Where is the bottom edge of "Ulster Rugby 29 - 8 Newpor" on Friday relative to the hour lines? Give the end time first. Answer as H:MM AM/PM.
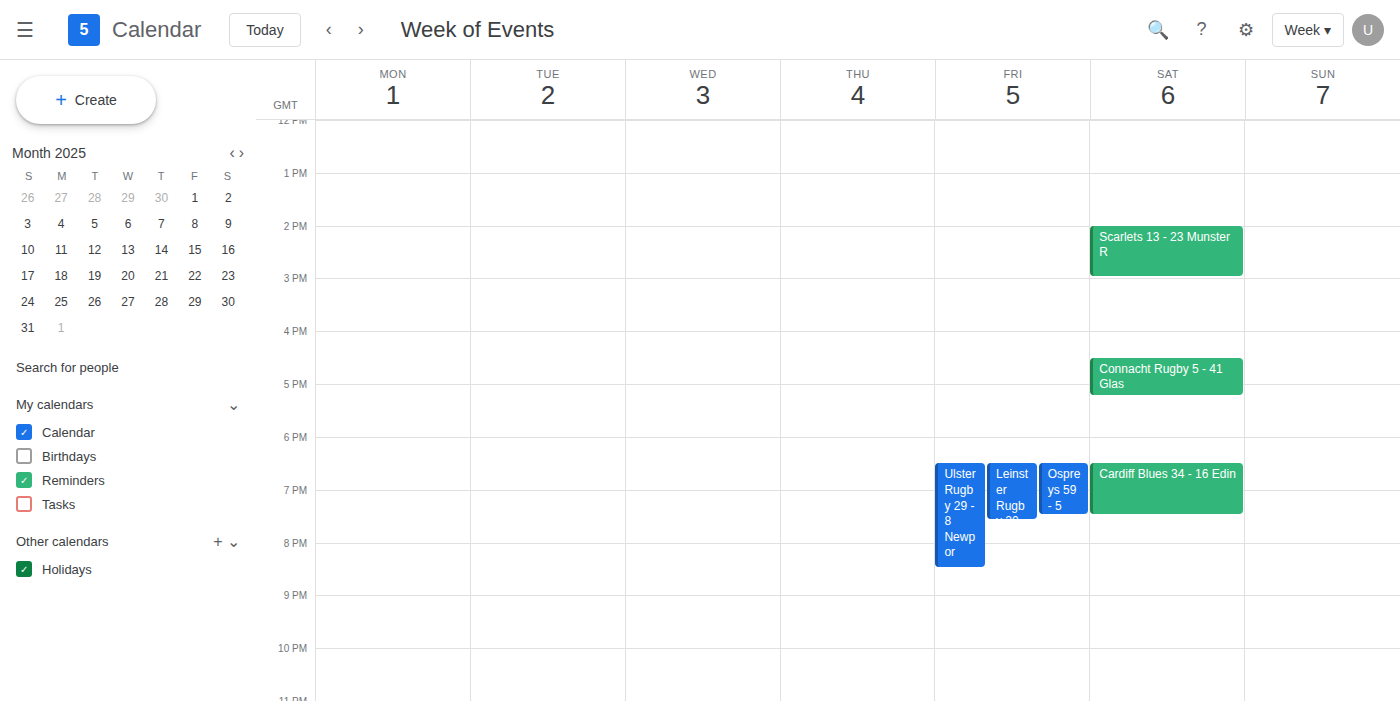
8:30 PM -- halfway between the 8 PM and 9 PM lines.